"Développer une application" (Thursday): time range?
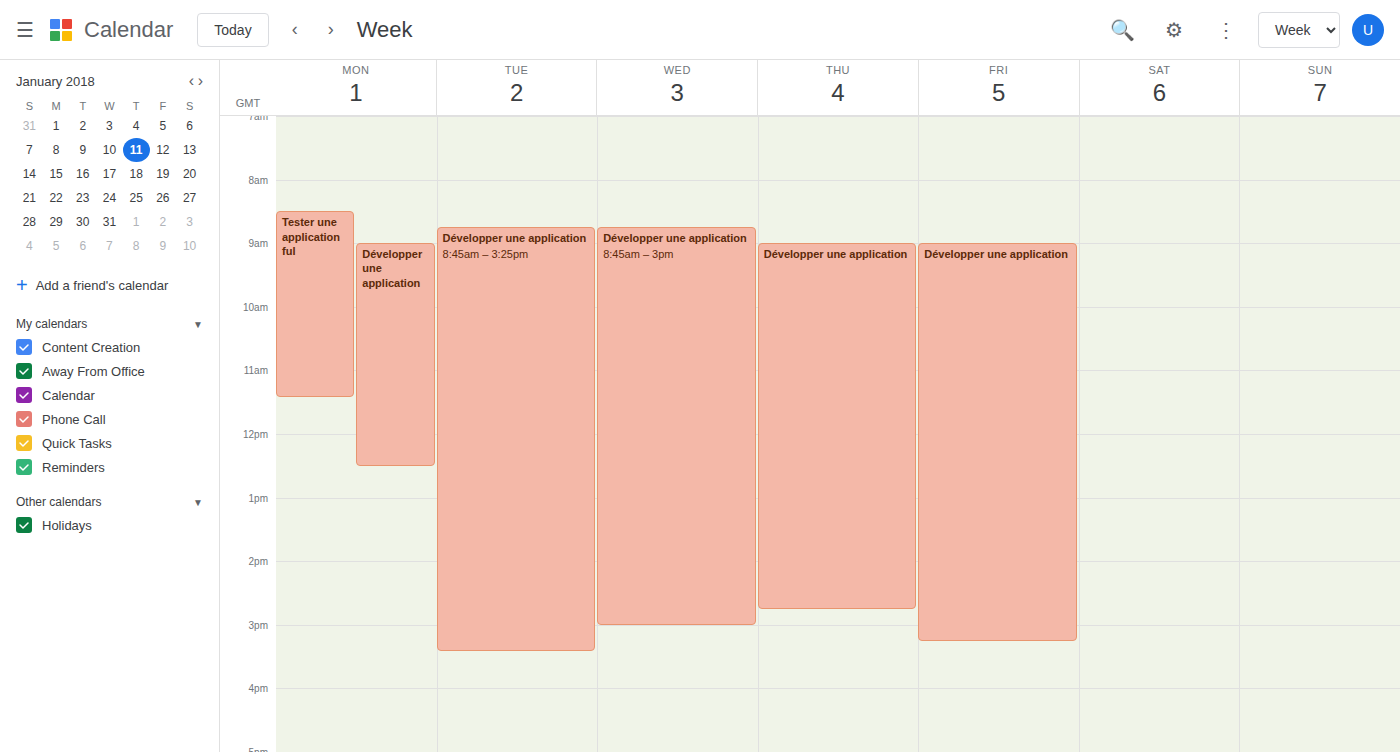
9:00 AM to 2:45 PM